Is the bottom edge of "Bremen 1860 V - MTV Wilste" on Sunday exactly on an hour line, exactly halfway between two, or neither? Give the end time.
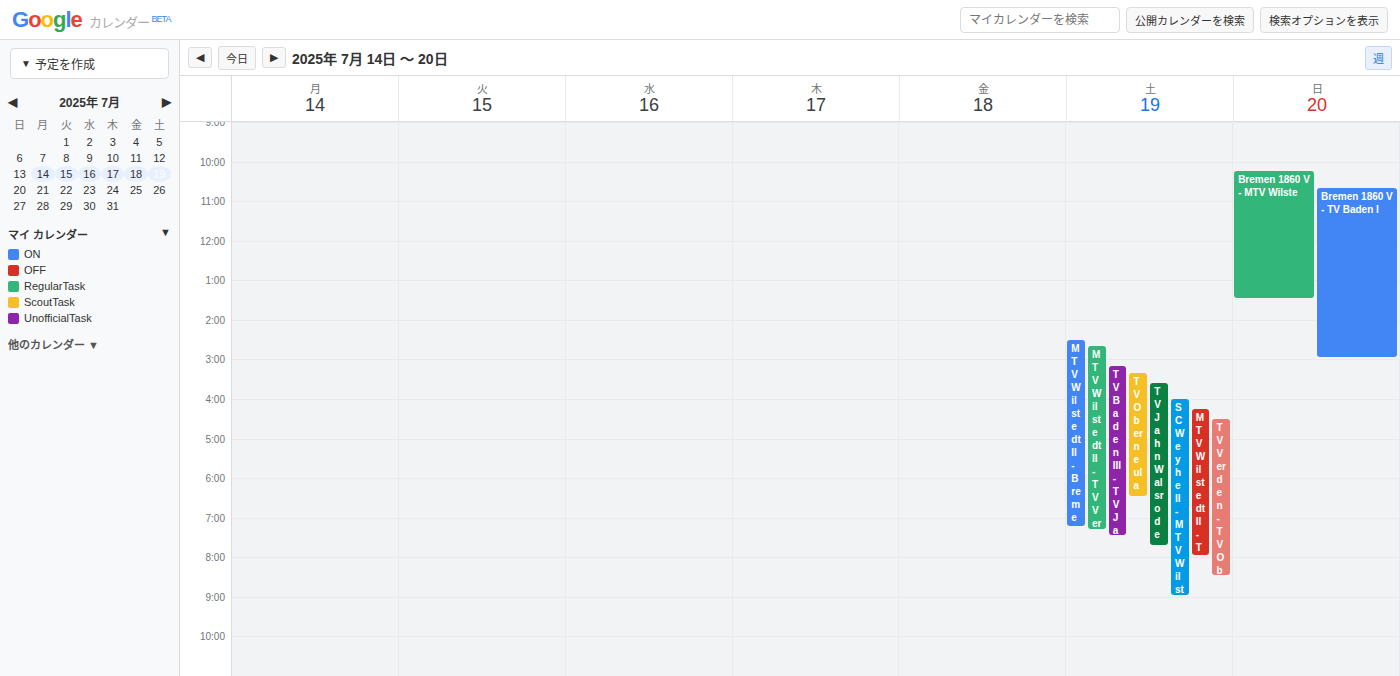
1:30 PM -- halfway between the 1 PM and 2 PM lines.